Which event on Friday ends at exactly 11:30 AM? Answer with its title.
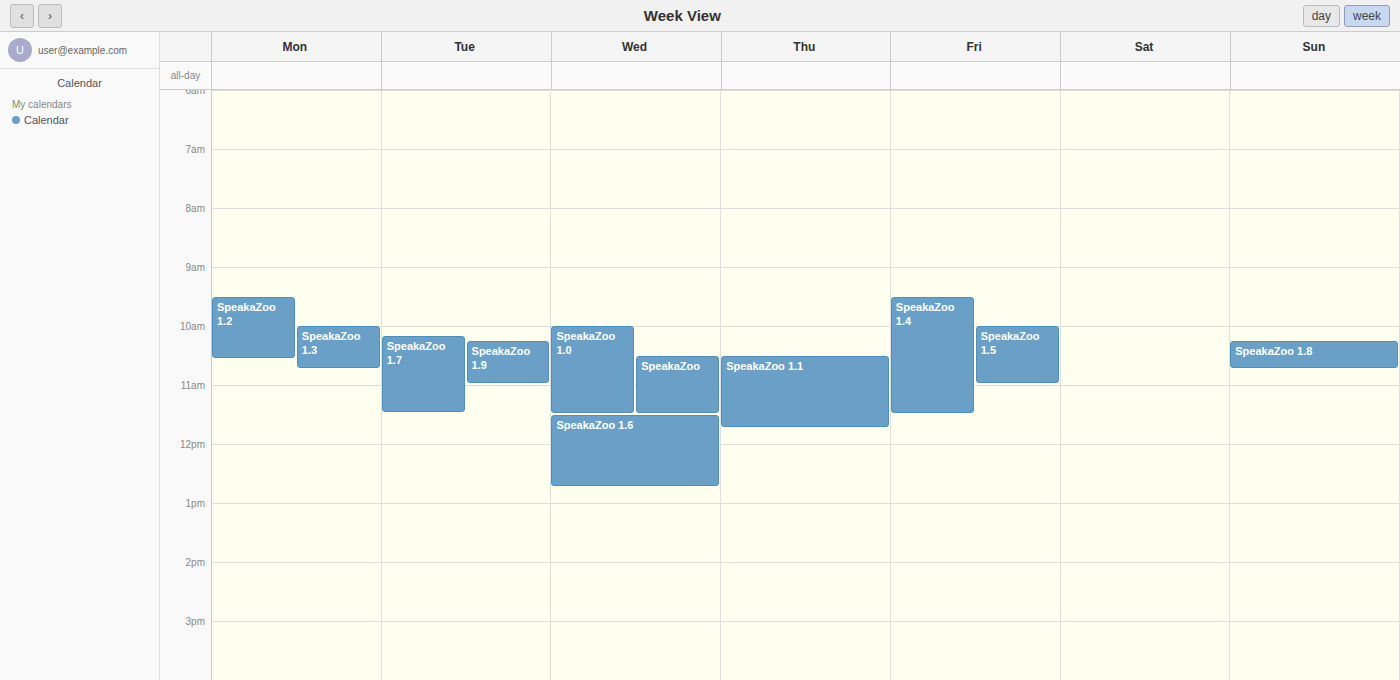
"SpeakaZoo 1.4"